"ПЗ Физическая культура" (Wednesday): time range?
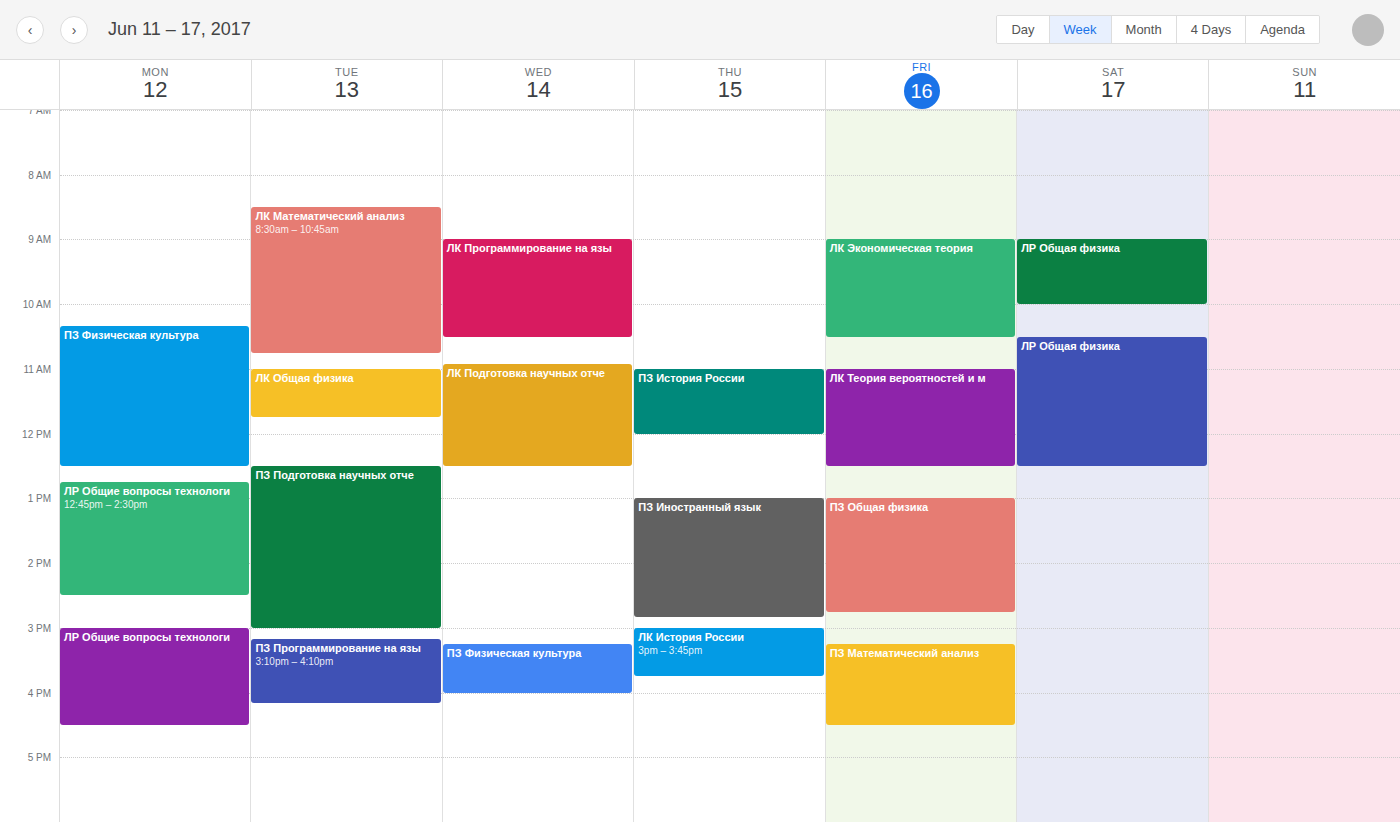
3:15 PM to 4:00 PM